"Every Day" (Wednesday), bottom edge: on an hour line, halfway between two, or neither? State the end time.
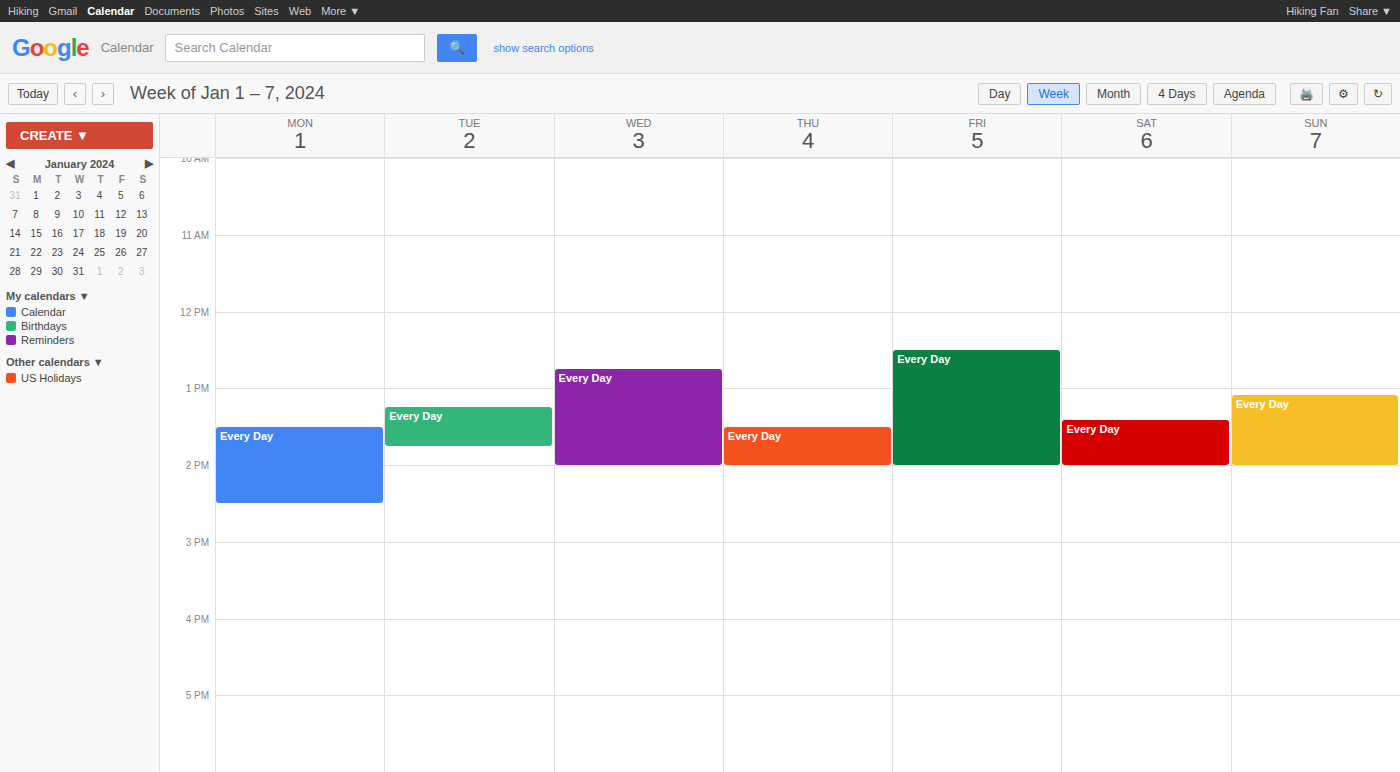
2:00 PM -- exactly on the 2 PM line.